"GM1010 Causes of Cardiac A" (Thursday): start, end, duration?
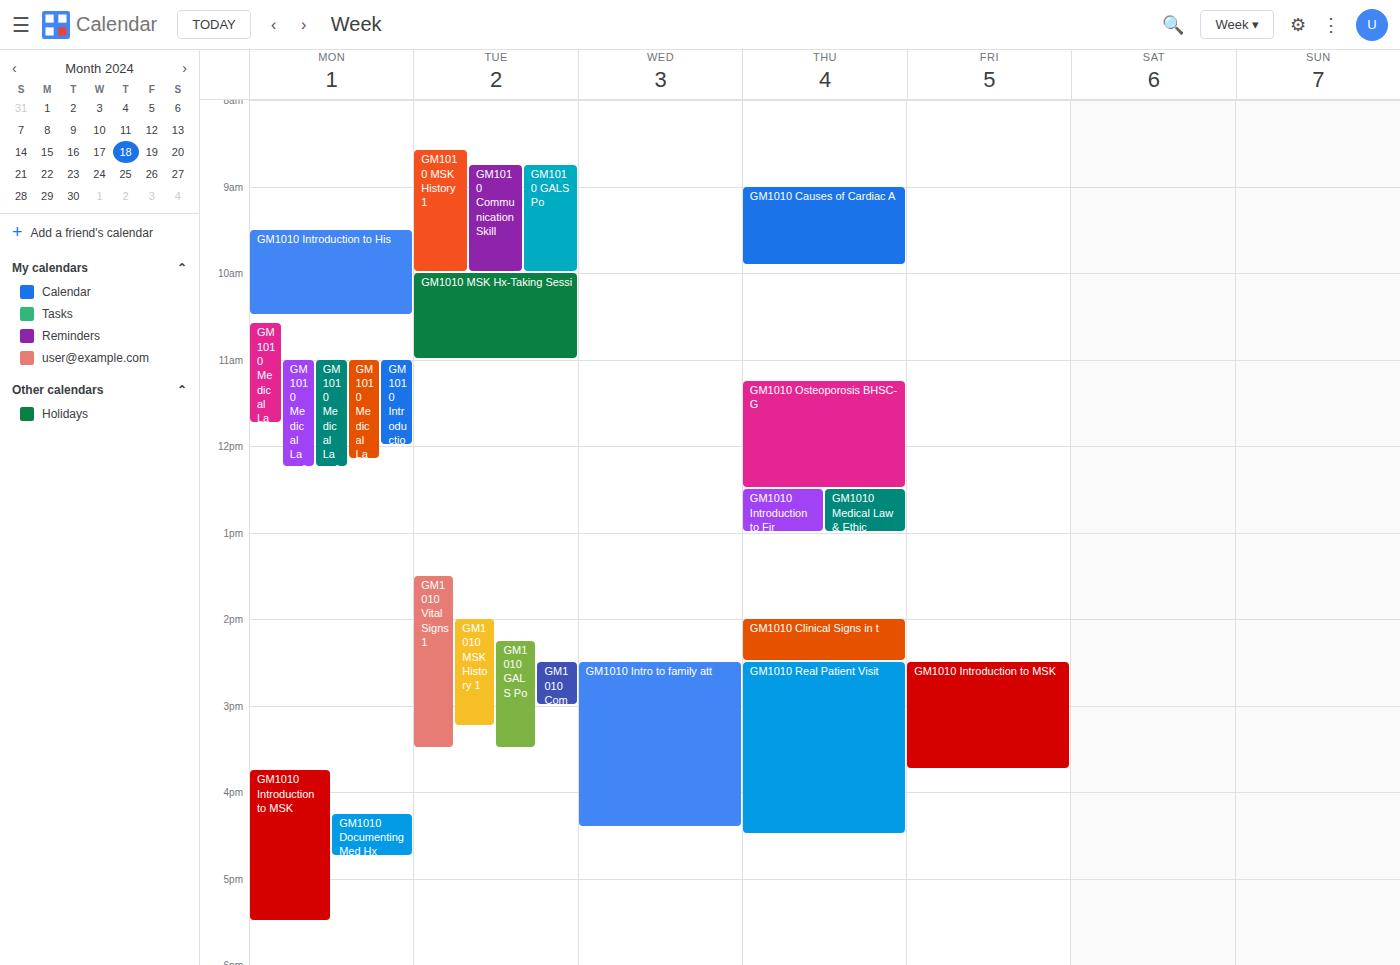
9:00 AM to 9:55 AM, 55 minutes